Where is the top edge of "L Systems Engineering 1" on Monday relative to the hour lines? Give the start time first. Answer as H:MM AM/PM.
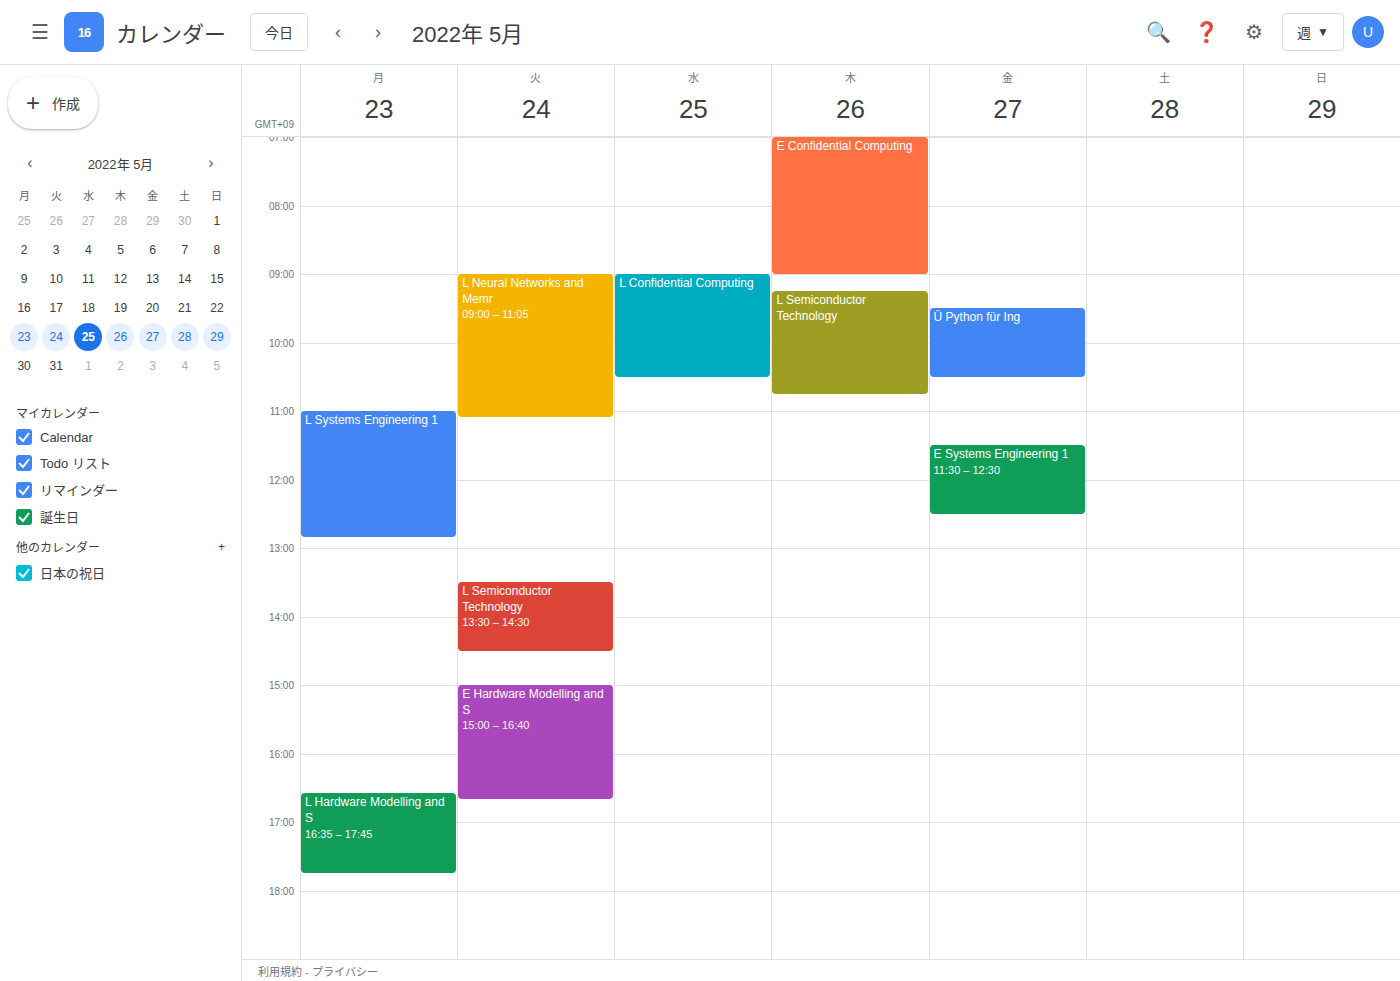
11:00 AM -- exactly on the 11 AM line.